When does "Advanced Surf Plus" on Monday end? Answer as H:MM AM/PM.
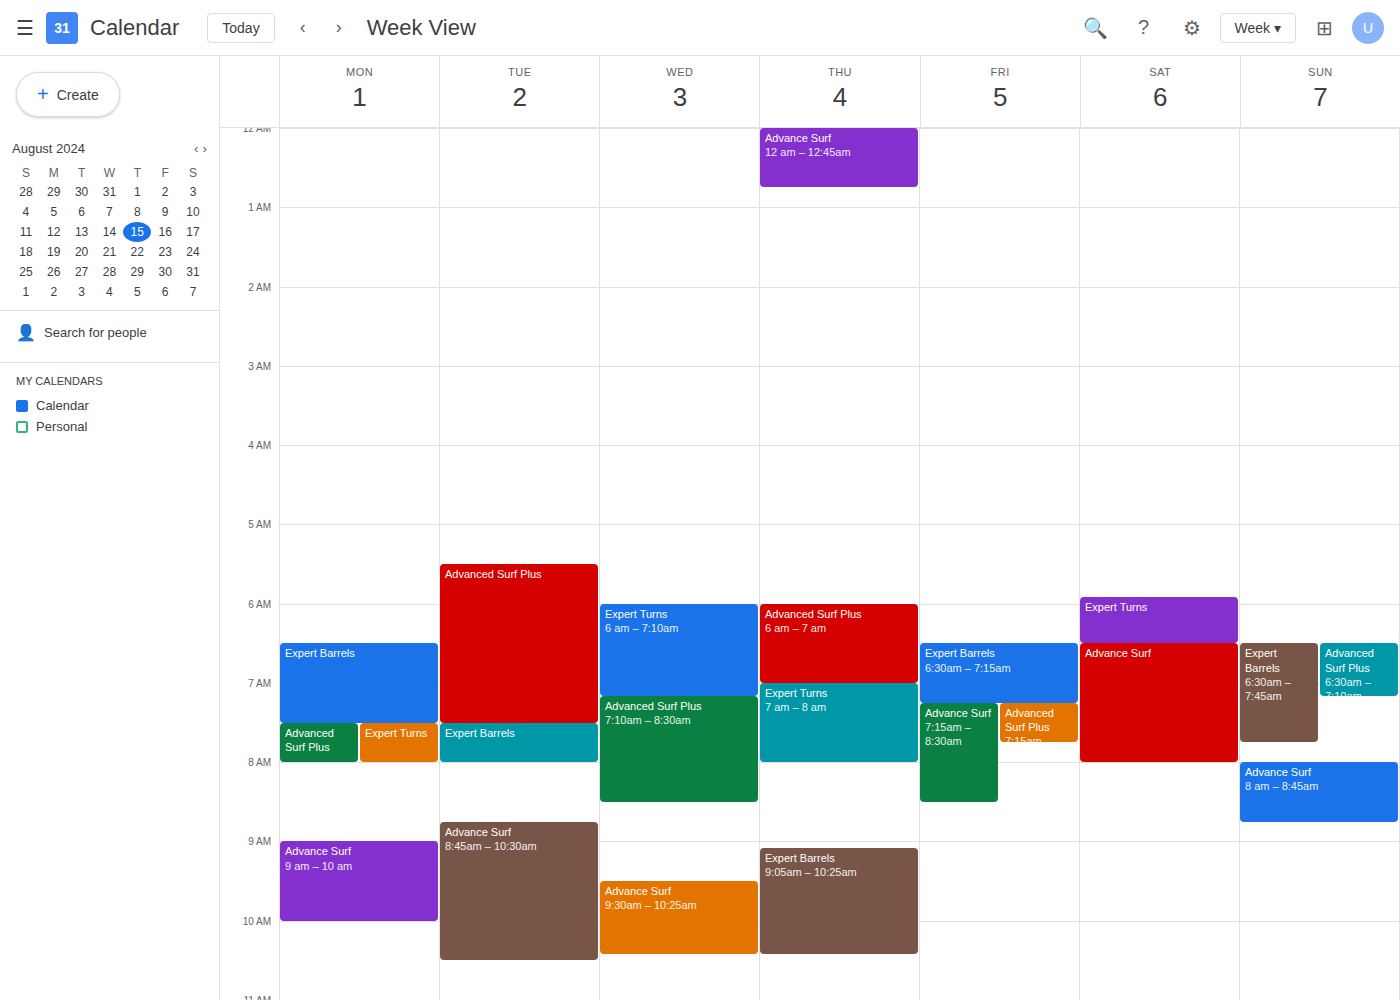
8:00 AM